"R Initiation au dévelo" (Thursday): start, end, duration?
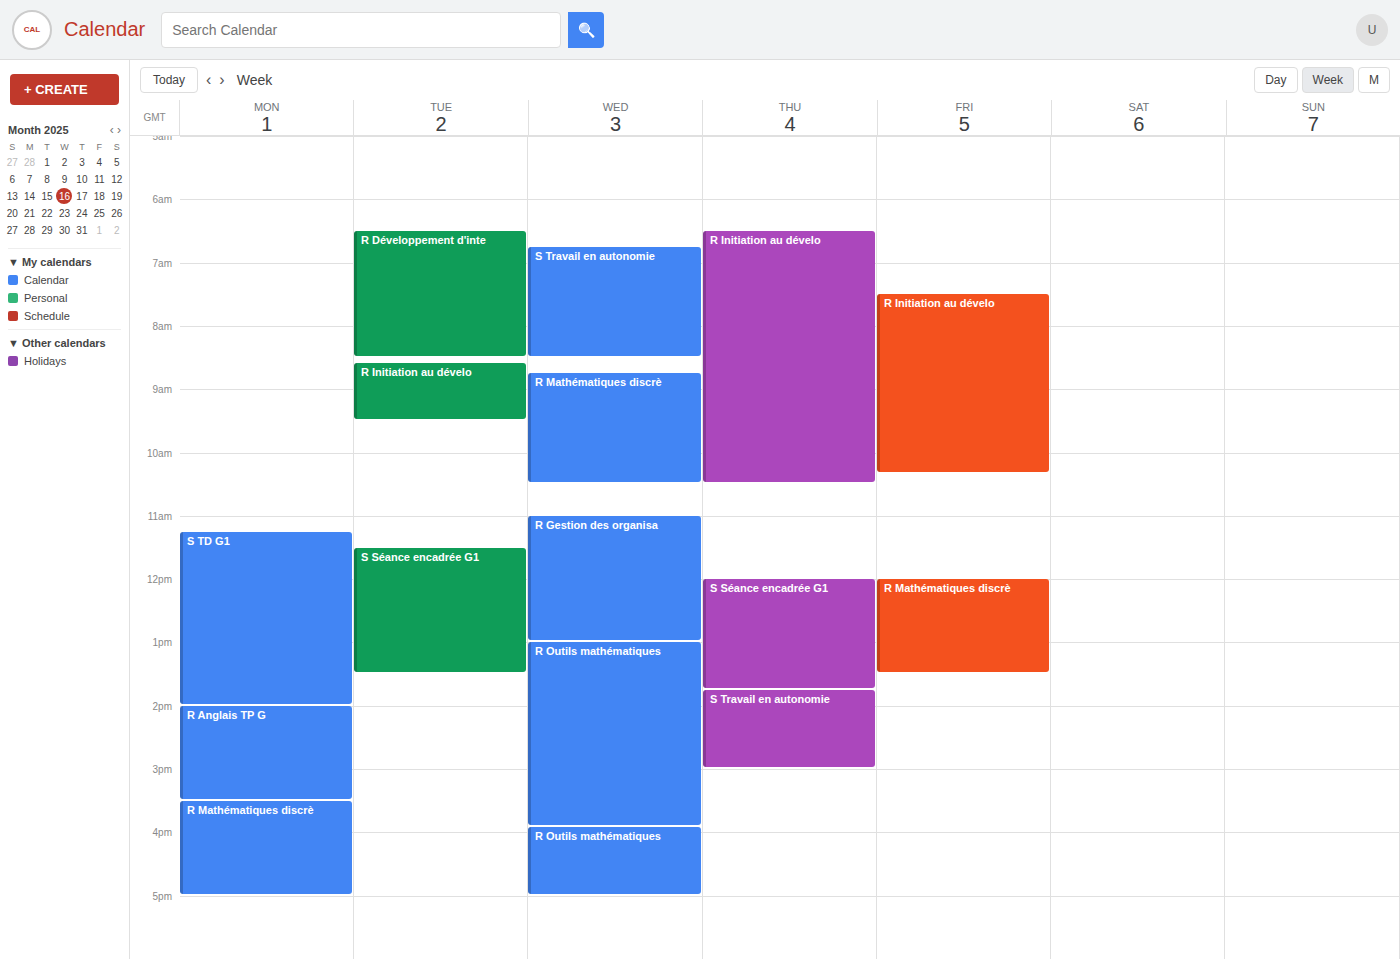
6:30 AM to 10:30 AM, 4 hours